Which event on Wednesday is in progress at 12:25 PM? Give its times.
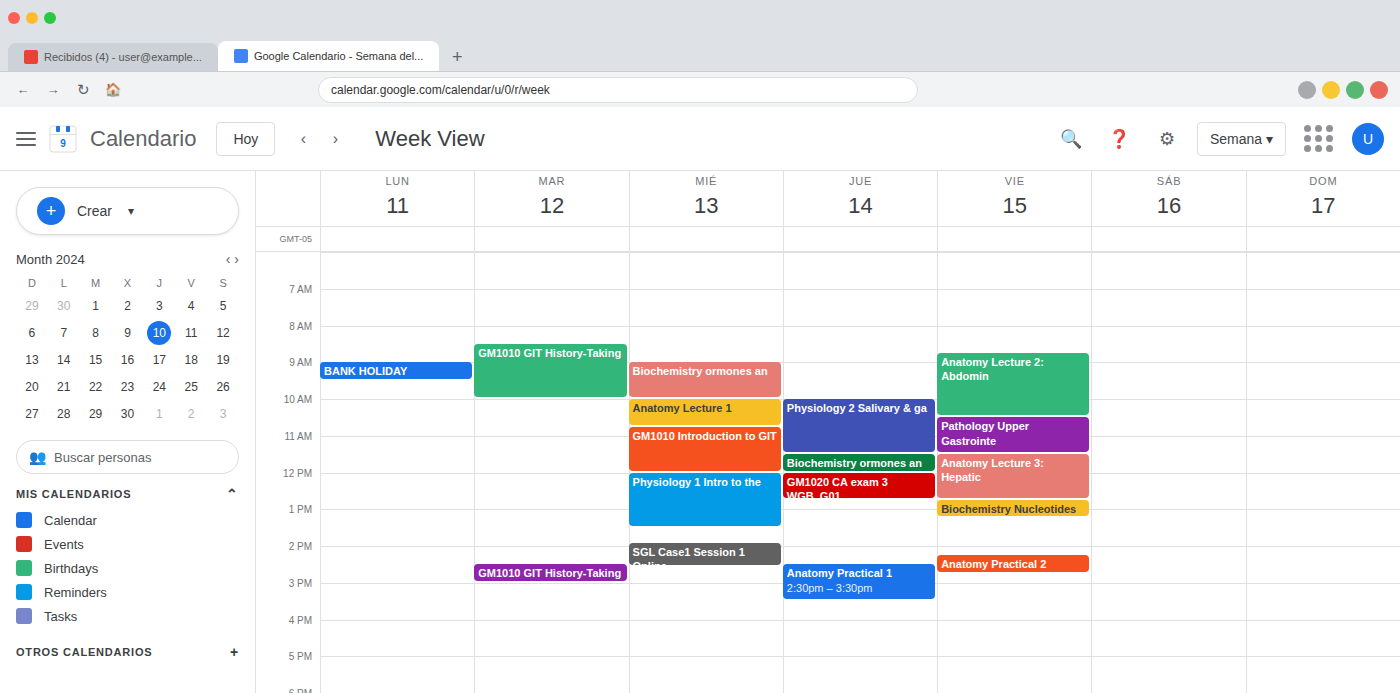
"Physiology 1 Intro to the", 12:00 PM to 1:30 PM